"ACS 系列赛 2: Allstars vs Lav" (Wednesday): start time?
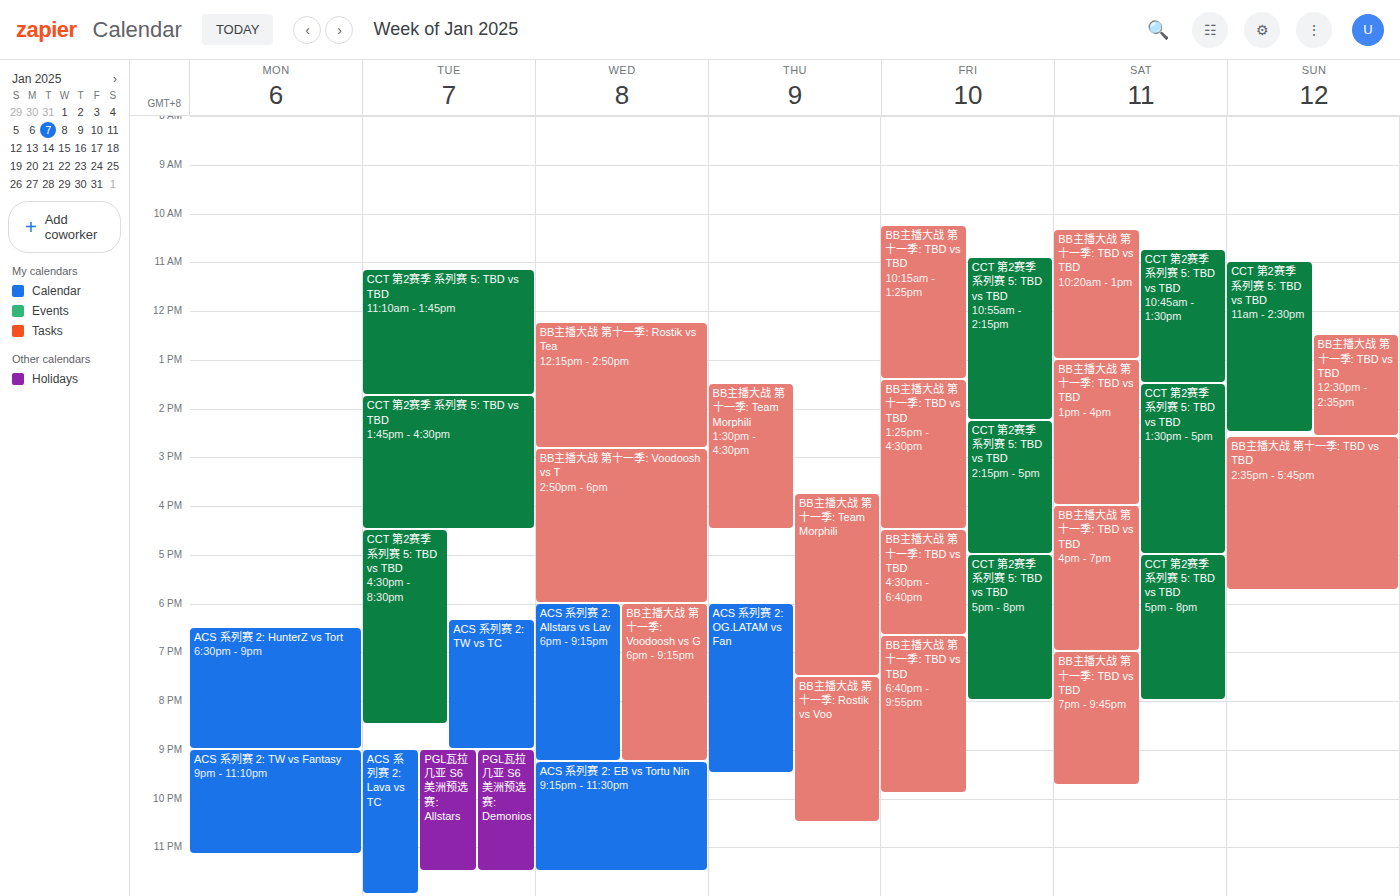
6:00 PM